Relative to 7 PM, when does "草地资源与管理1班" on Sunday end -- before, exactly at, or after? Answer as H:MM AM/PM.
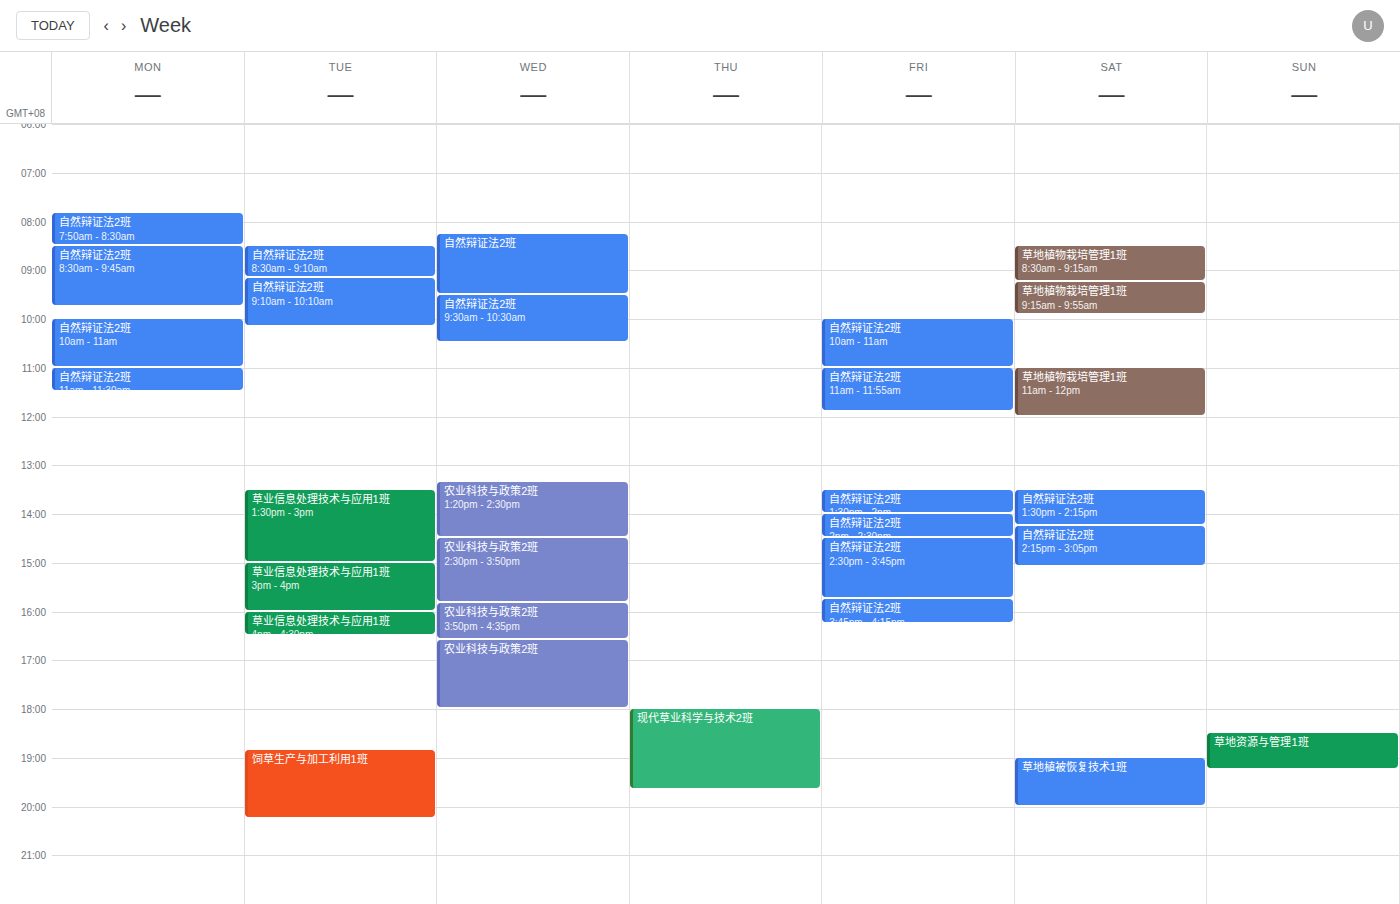
7:15 PM -- after 7 PM, 15 minutes below the 7 PM line.